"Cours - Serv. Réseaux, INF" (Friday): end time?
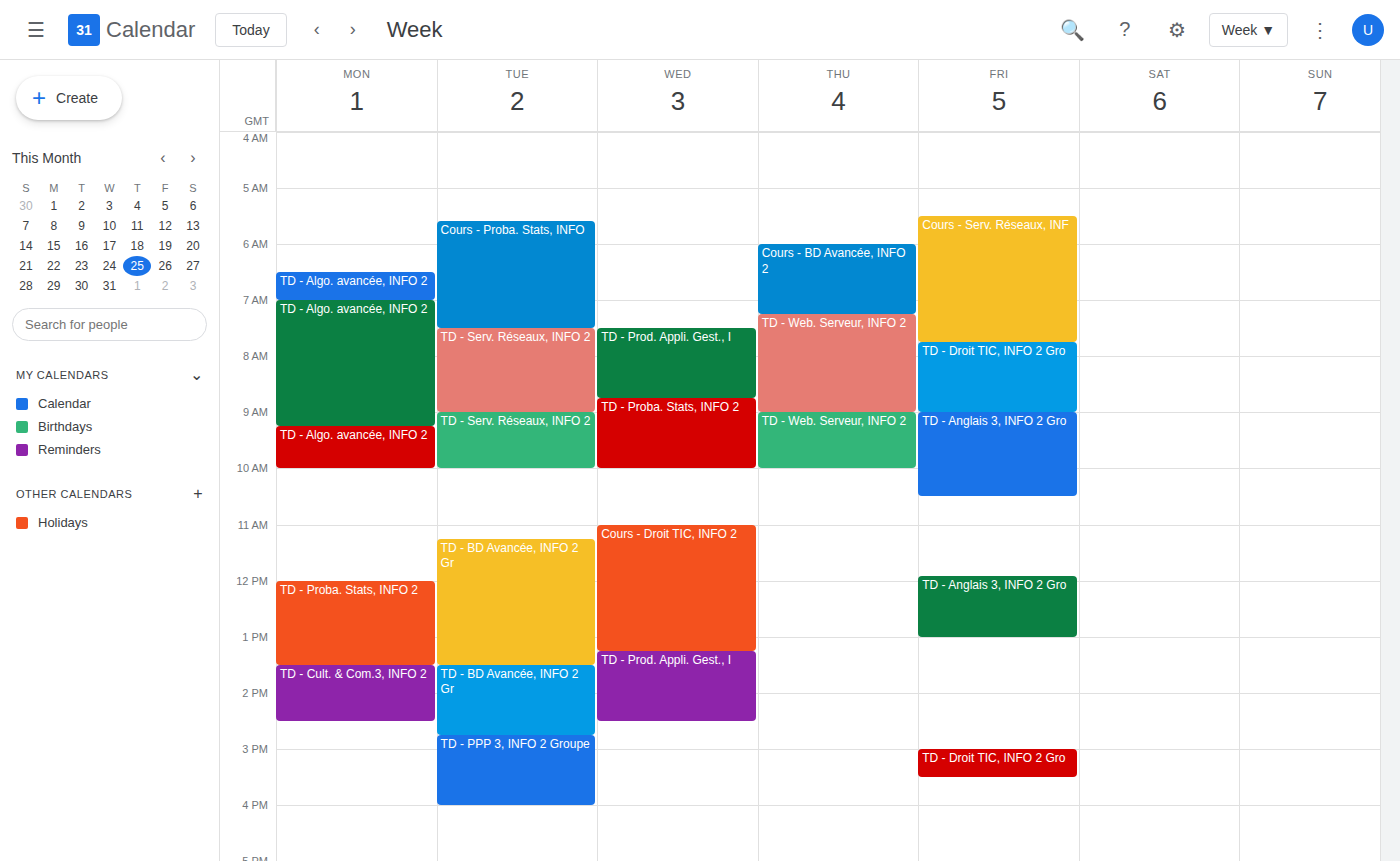
7:45 AM